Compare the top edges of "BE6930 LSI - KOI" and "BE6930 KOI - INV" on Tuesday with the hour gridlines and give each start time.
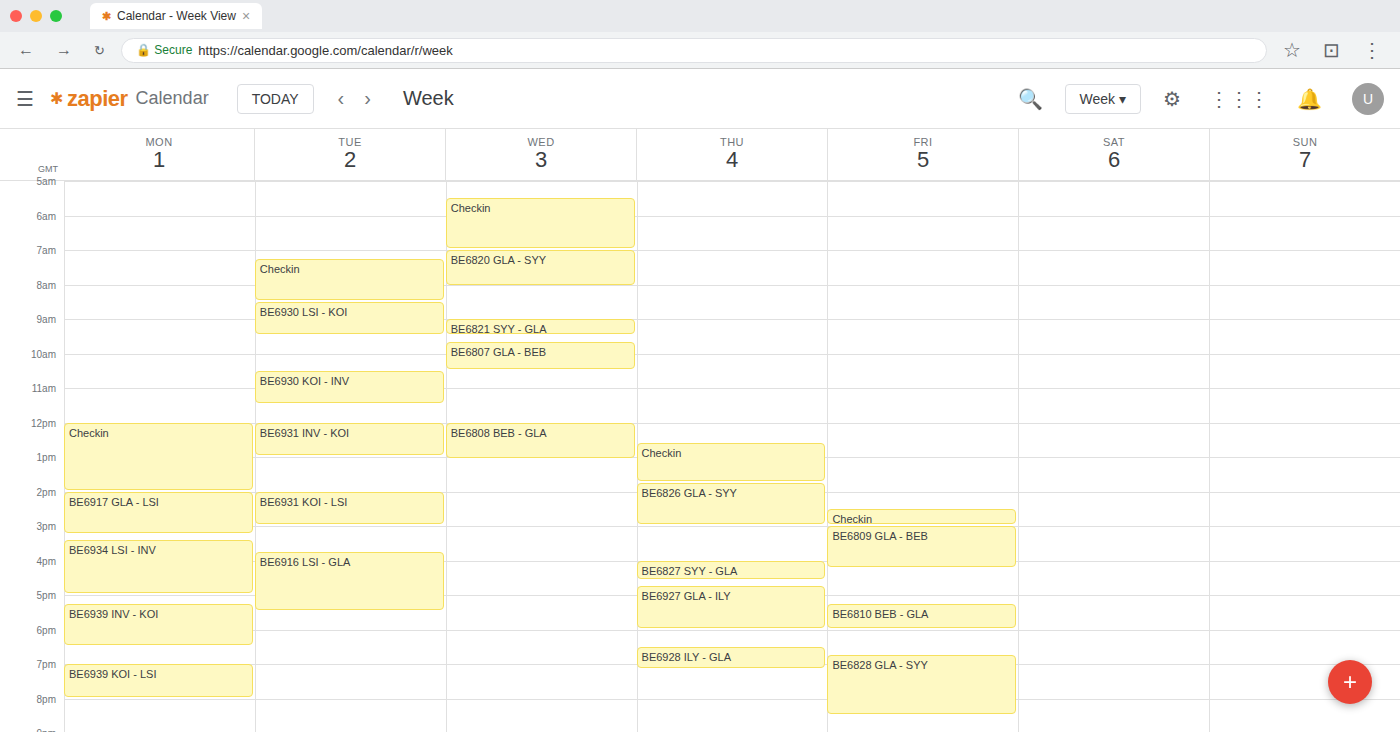
"BE6930 LSI - KOI": 08:30, halfway between the 08:00 and 09:00 lines. "BE6930 KOI - INV": 10:30, halfway between the 10:00 and 11:00 lines.